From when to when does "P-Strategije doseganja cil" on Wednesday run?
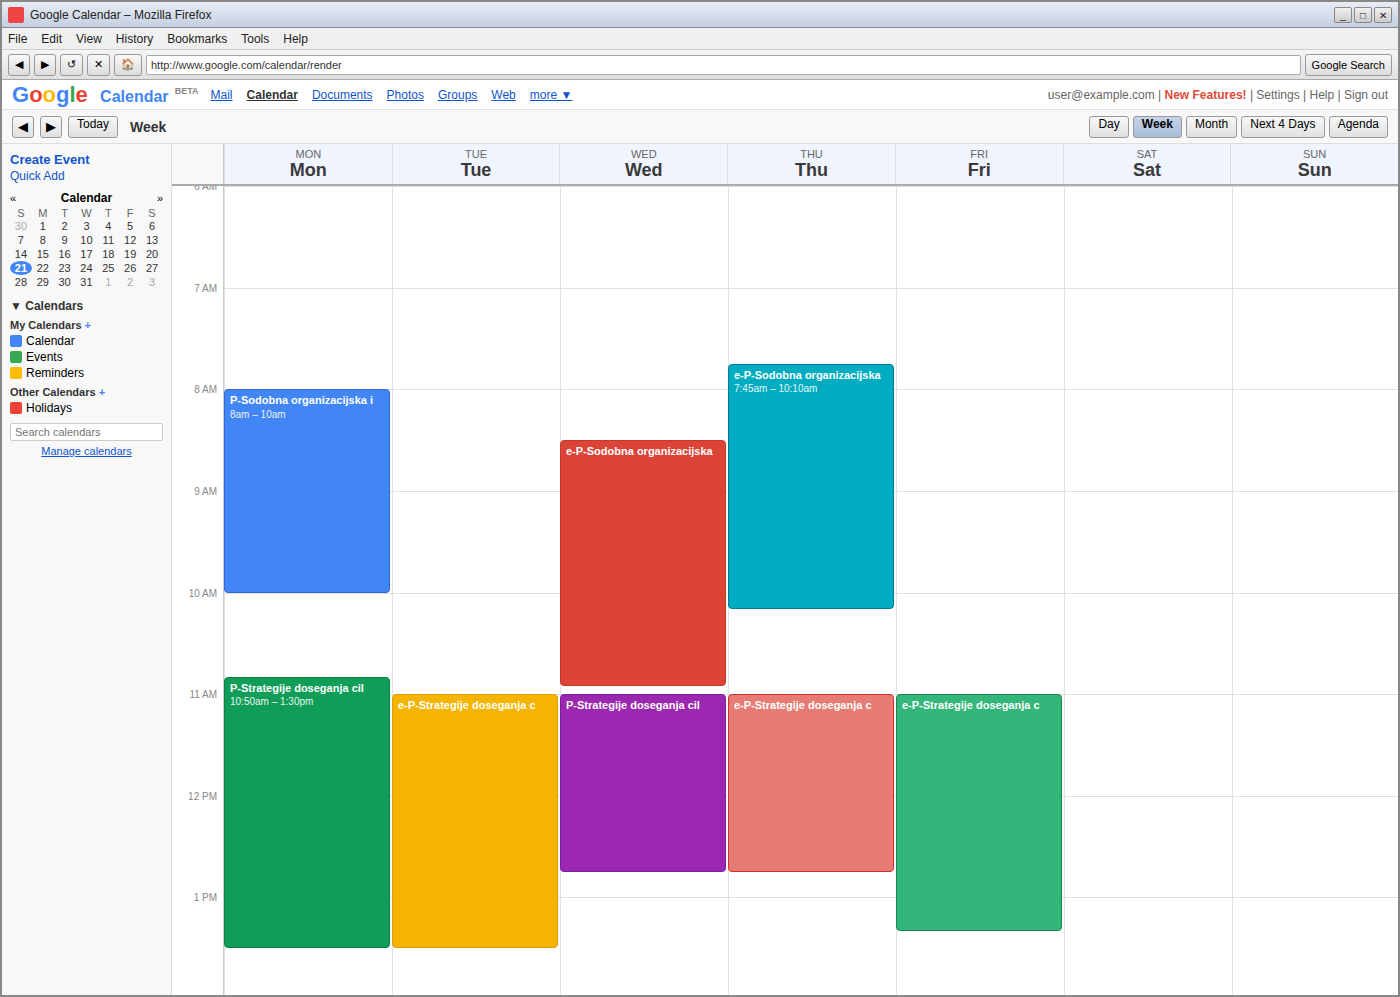
11:00 AM to 12:45 PM